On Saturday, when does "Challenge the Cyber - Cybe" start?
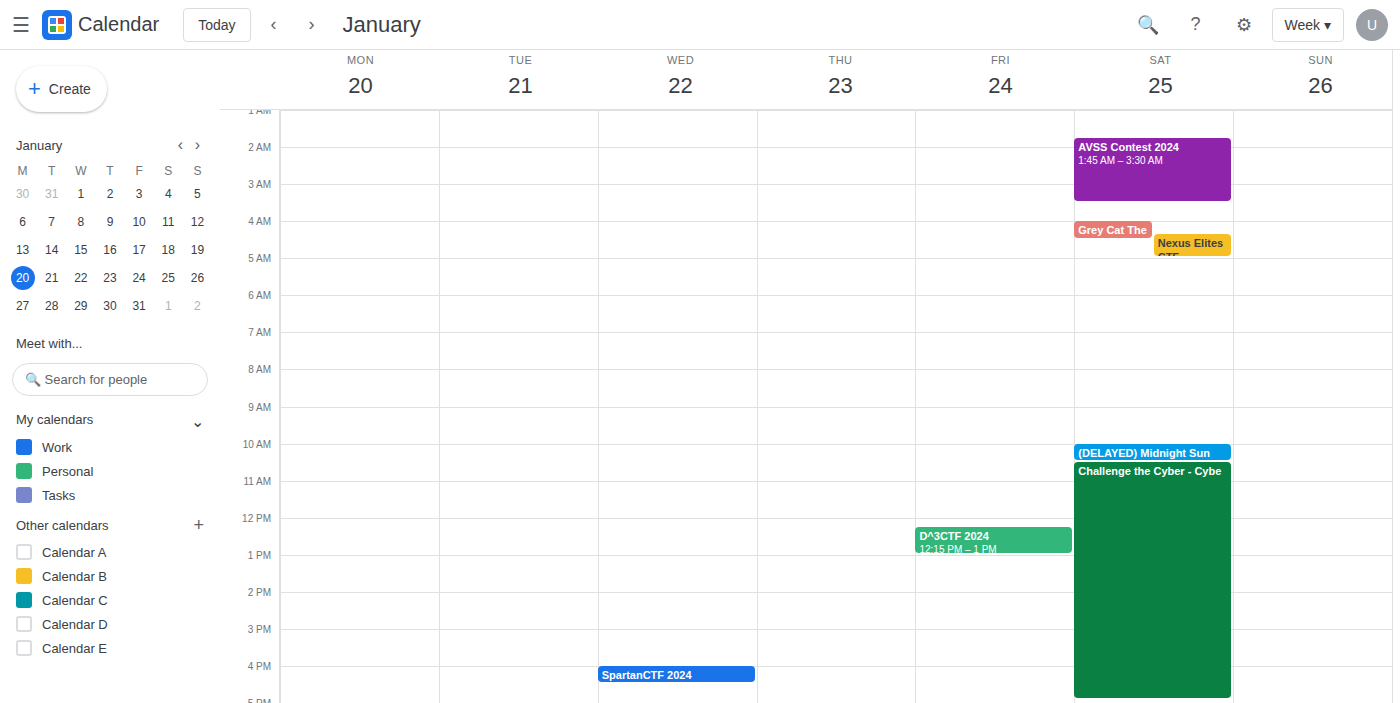
10:30